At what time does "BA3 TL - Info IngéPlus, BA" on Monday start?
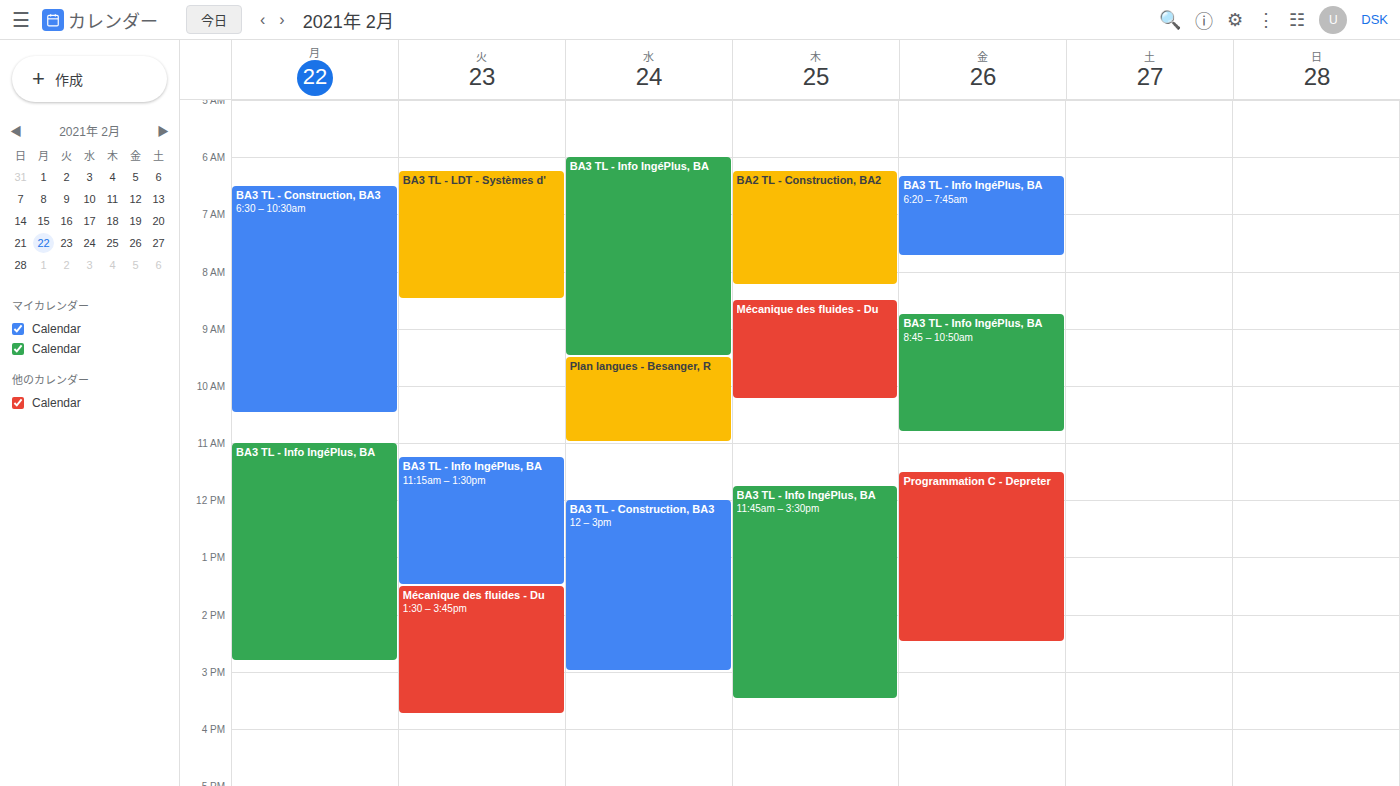
11:00 AM